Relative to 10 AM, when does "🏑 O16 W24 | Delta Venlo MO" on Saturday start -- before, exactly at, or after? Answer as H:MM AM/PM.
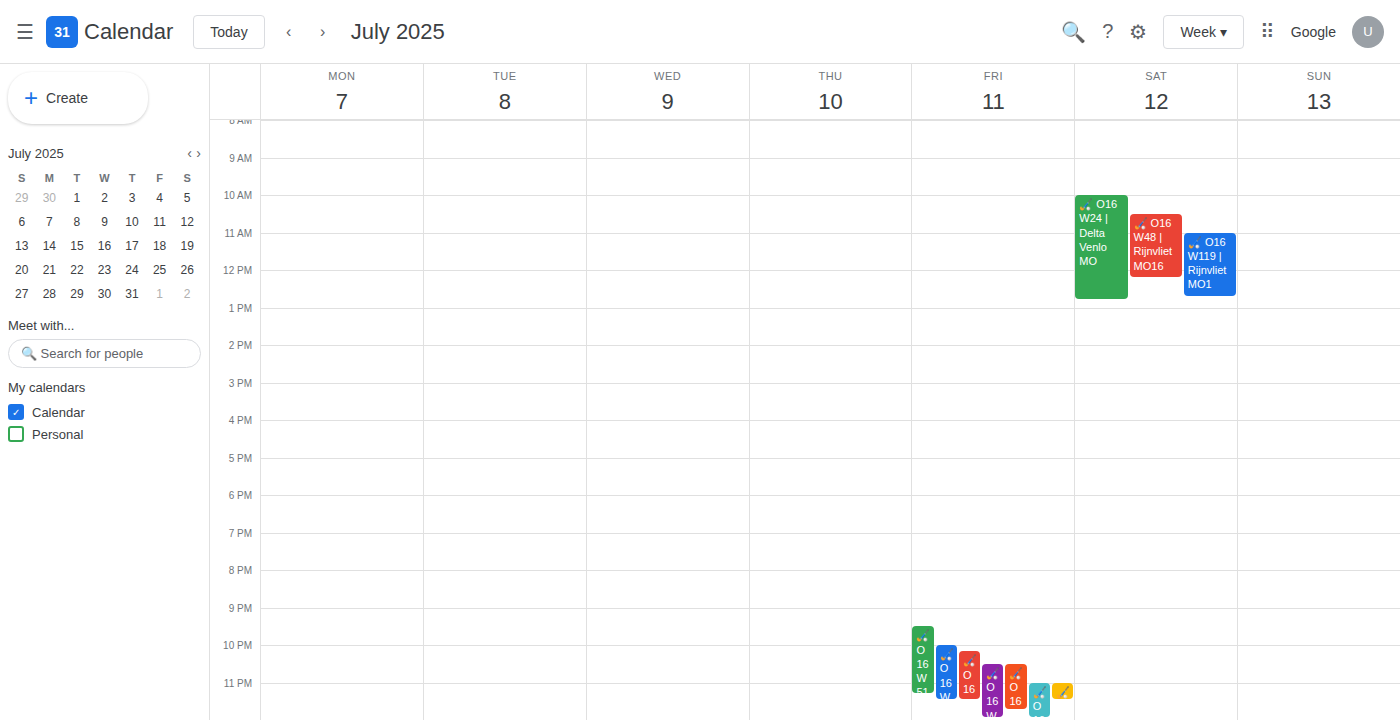
10:00 AM -- exactly at 10 AM, on the 10 AM line.